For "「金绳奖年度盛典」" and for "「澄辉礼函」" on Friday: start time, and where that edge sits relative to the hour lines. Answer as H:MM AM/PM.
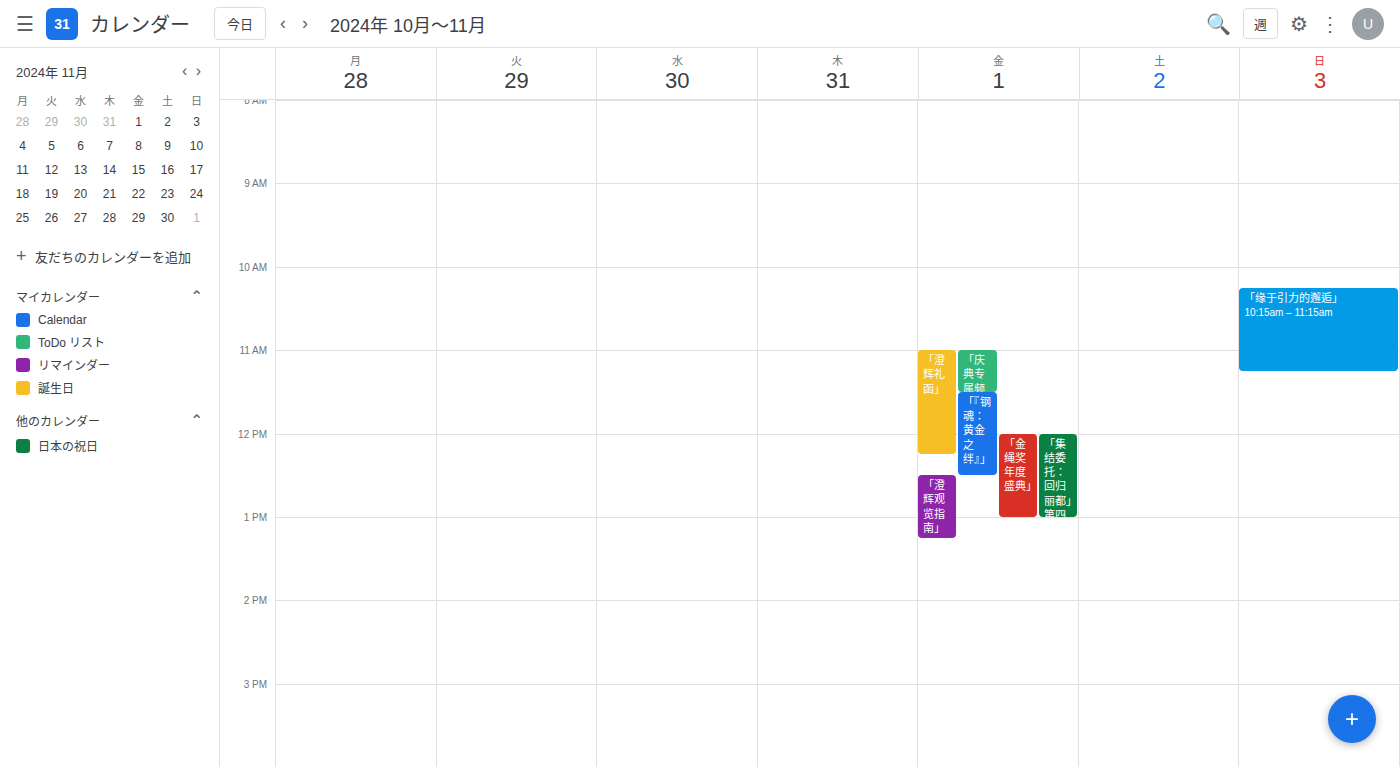
"「金绳奖年度盛典」": 12:00 PM, exactly on the 12 PM line. "「澄辉礼函」": 11:00 AM, exactly on the 11 AM line.